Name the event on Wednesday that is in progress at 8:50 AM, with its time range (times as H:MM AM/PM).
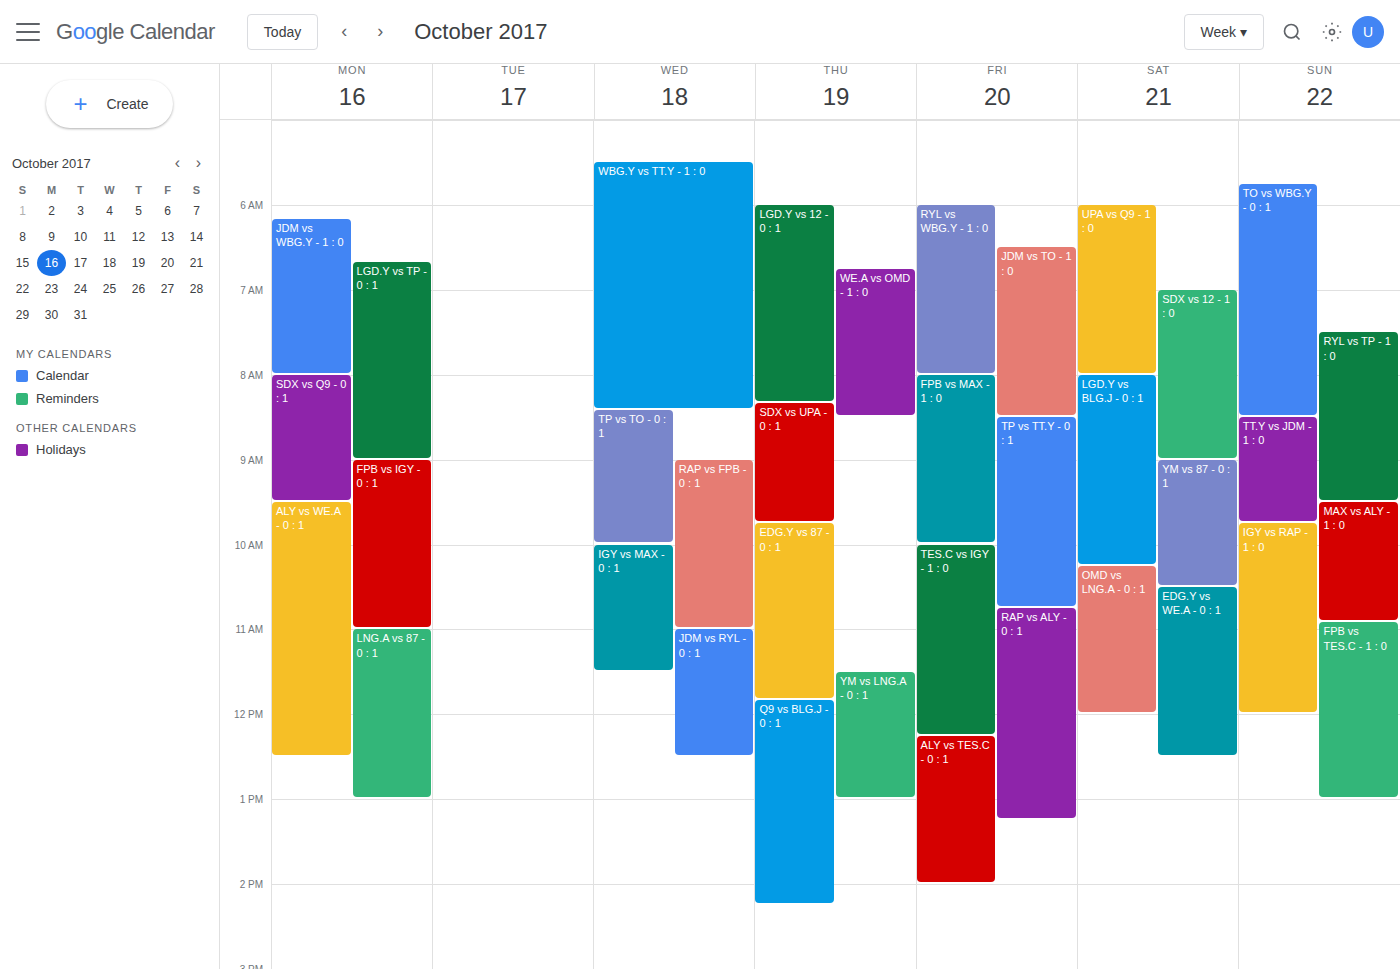
"TP vs TO - 0 : 1", 8:25 AM to 10:00 AM